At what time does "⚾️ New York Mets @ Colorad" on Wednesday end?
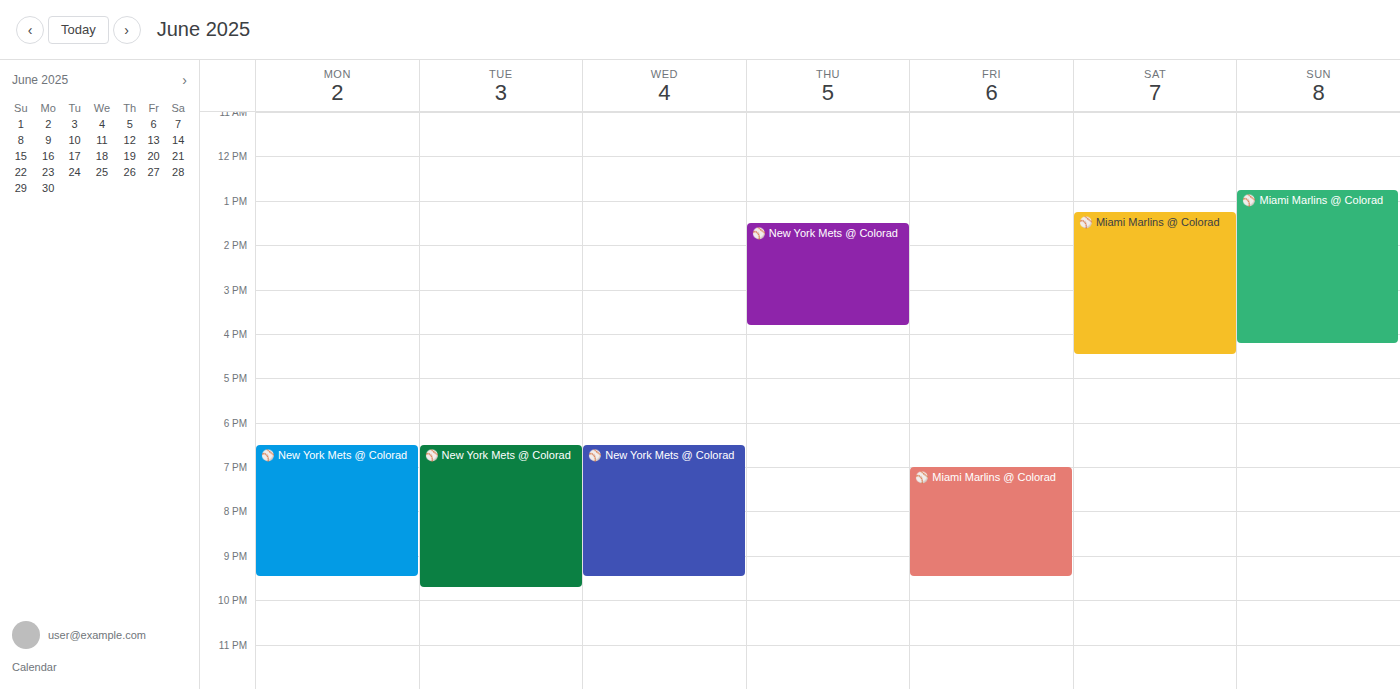
9:30 PM